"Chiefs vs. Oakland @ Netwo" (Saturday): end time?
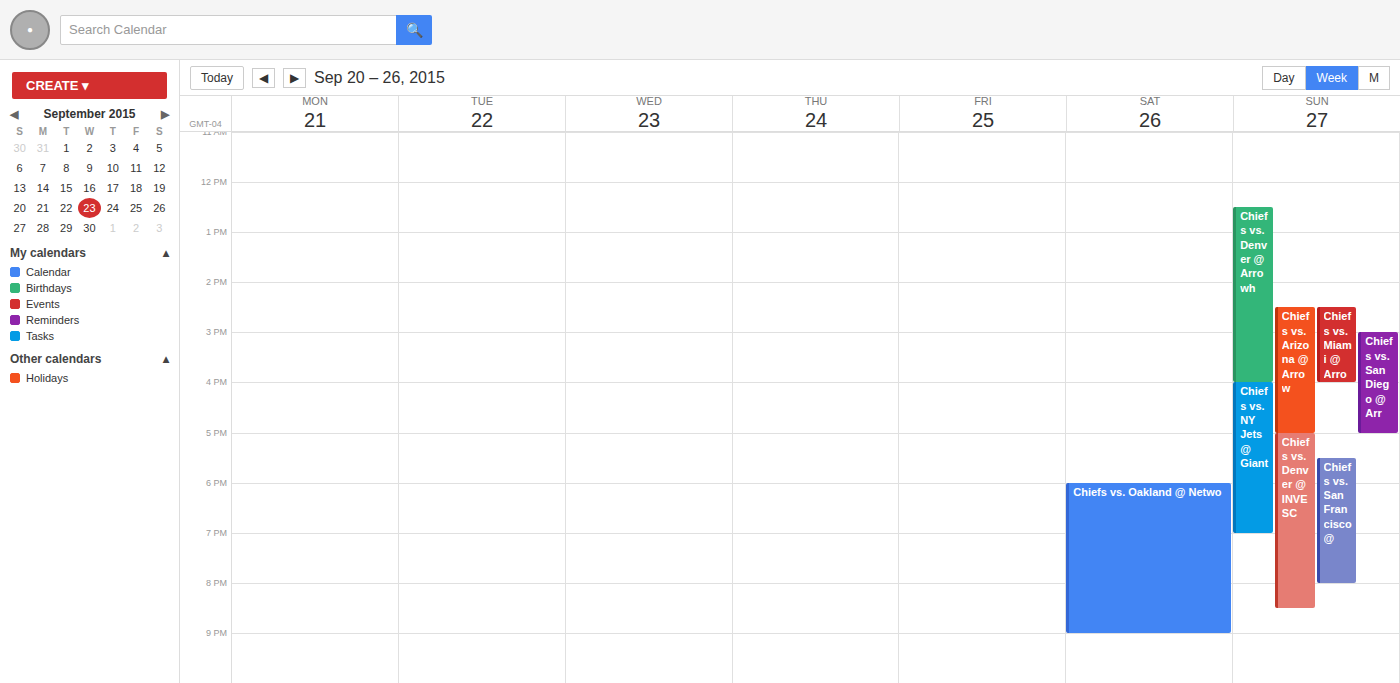
9:00 PM